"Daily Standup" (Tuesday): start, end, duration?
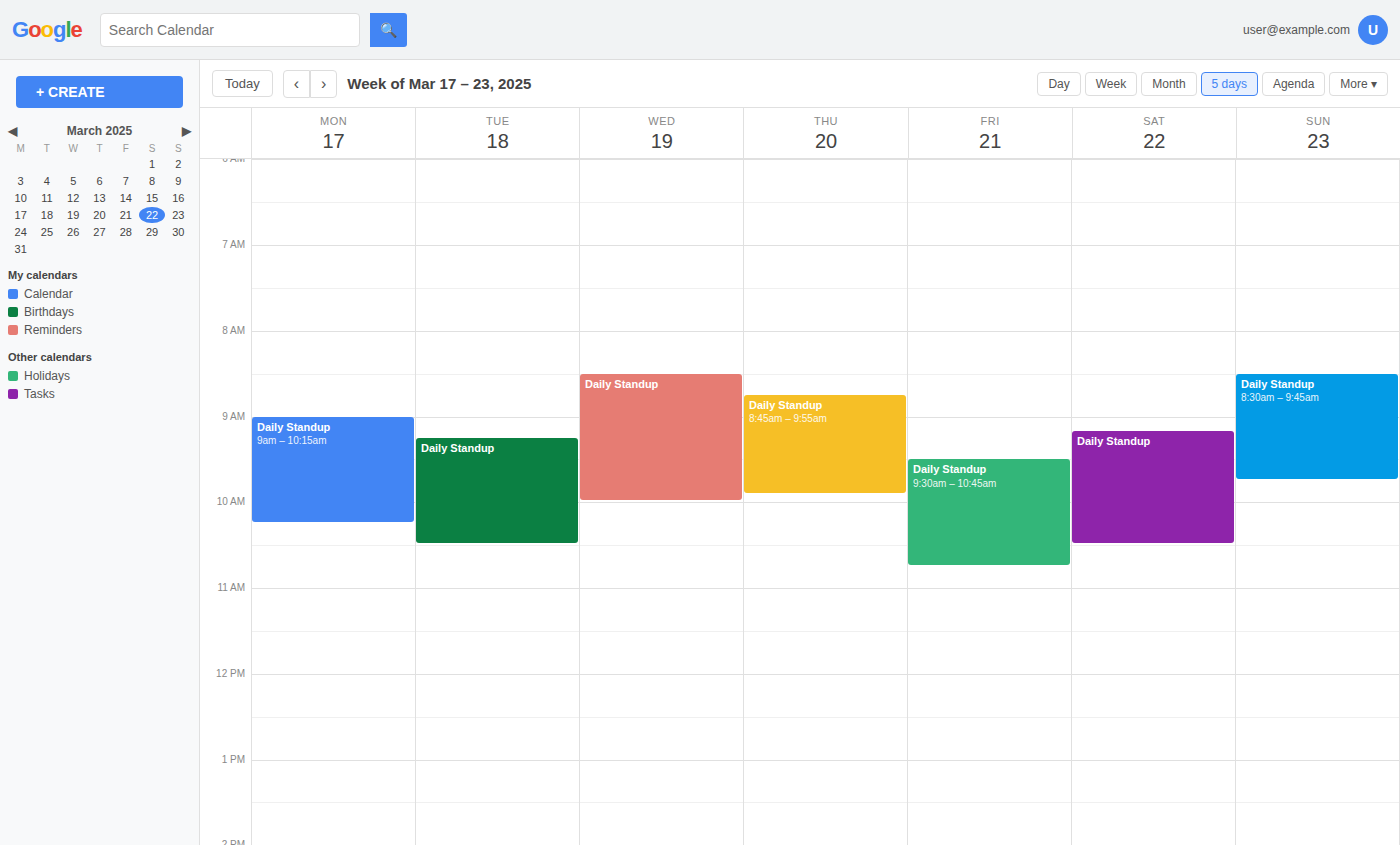
9:15 AM to 10:30 AM, 1 hour 15 minutes